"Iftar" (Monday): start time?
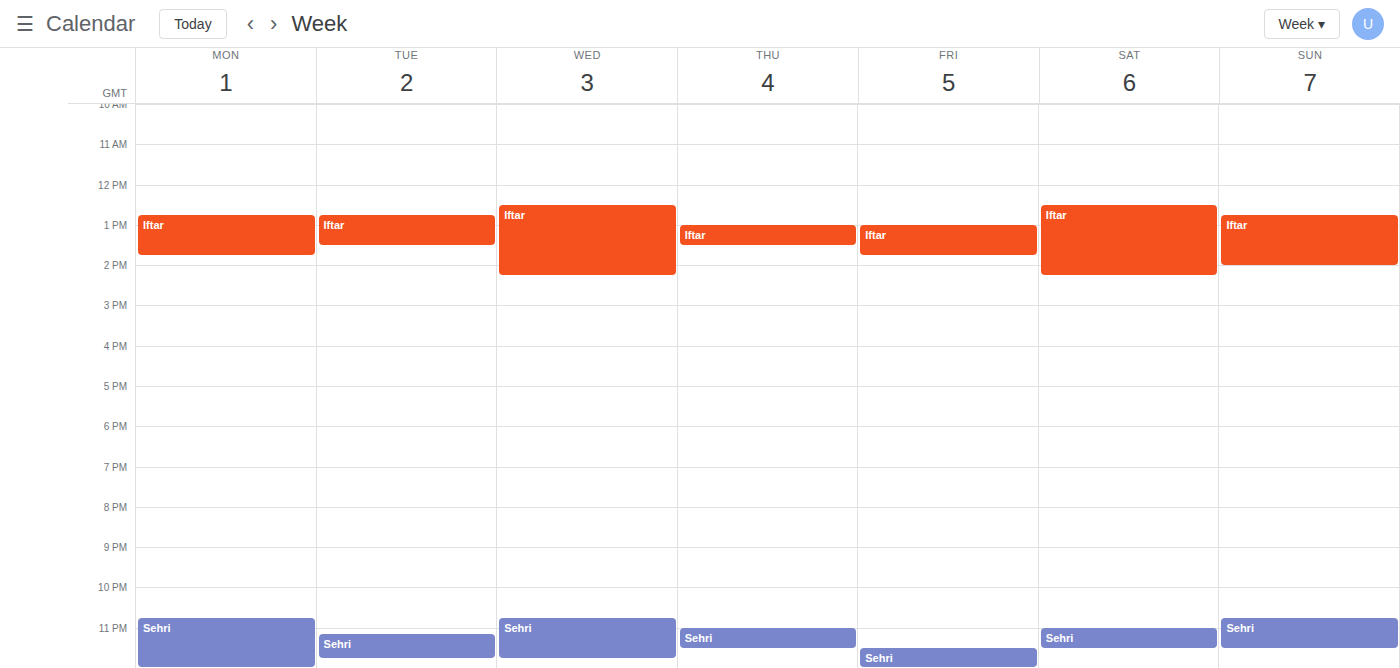
12:45 PM